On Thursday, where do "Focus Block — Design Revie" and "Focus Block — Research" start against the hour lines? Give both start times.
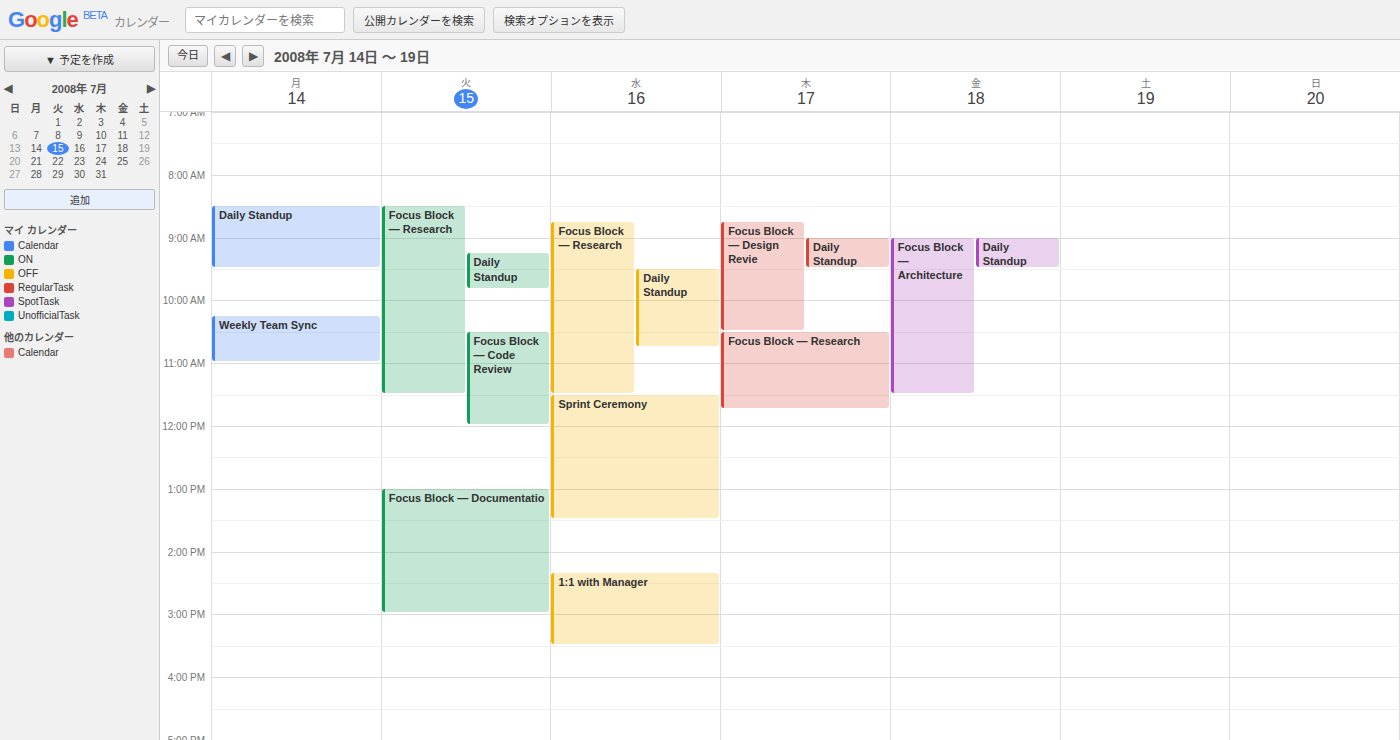
"Focus Block — Design Revie": 8:45 AM, neither: three quarters of the way from the 8 AM line to the 9 AM line. "Focus Block — Research": 10:30 AM, halfway between the 10 AM and 11 AM lines.